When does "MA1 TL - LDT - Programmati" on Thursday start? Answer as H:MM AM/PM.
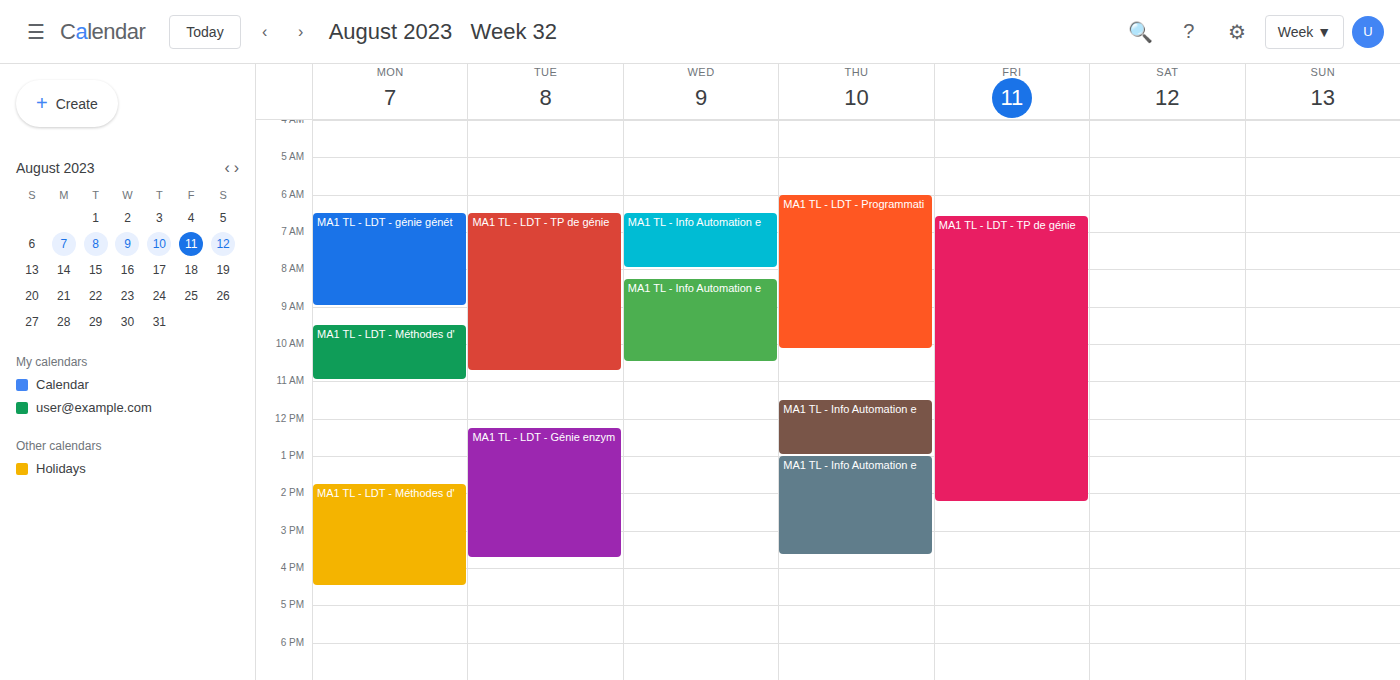
6:00 AM